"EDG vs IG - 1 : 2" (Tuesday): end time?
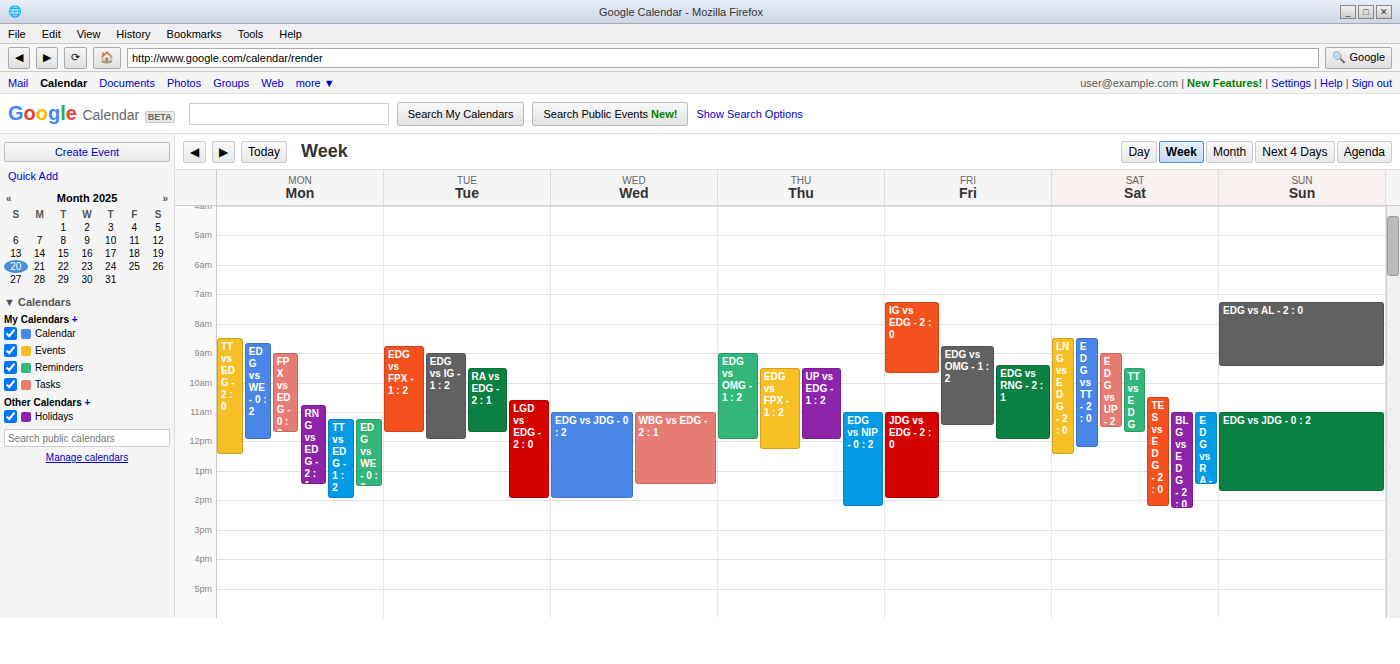
12:00 PM